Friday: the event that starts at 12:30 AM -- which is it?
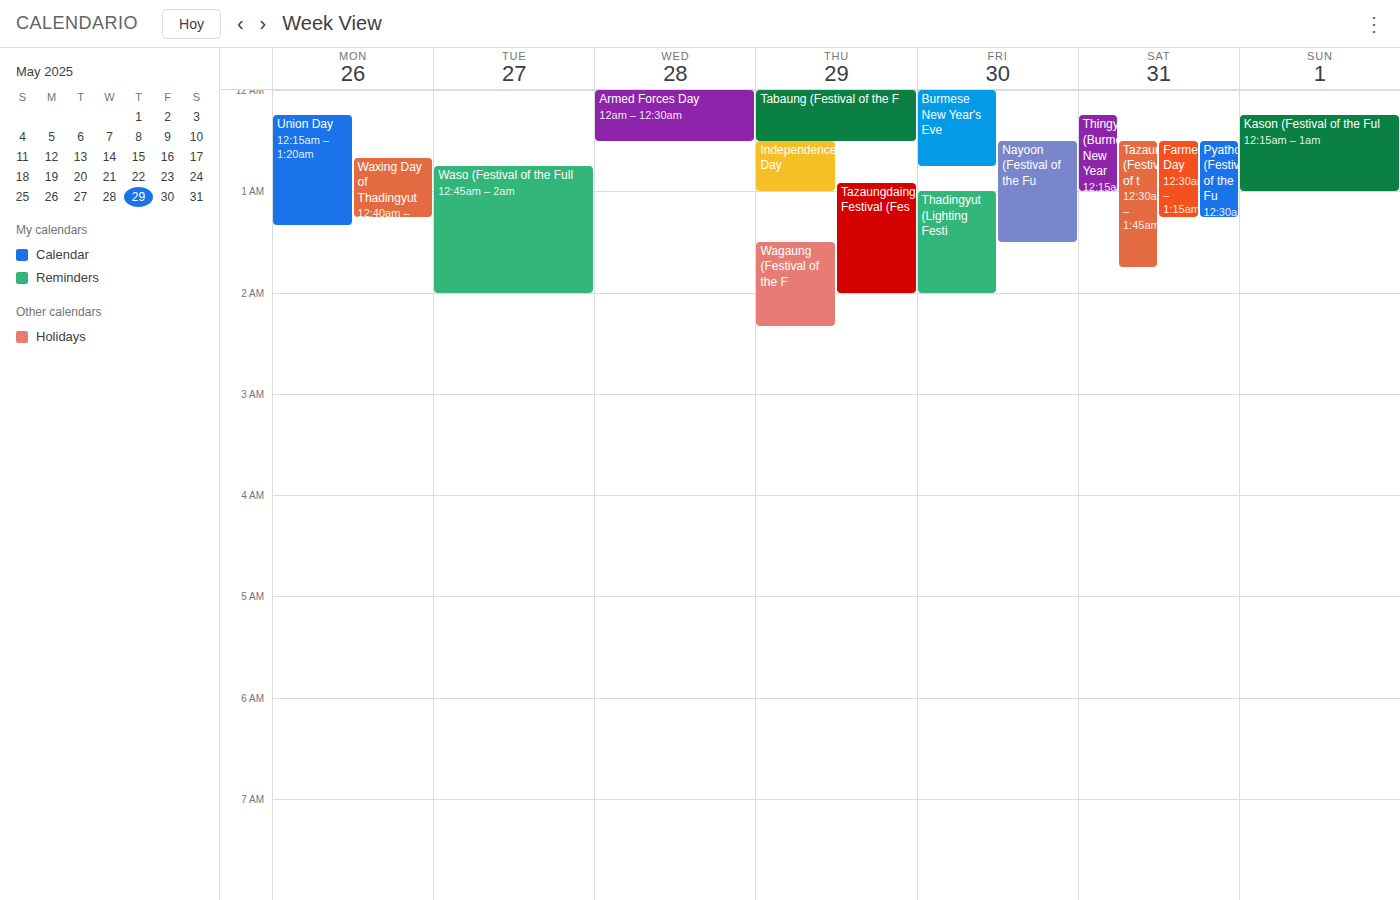
"Nayoon (Festival of the Fu"